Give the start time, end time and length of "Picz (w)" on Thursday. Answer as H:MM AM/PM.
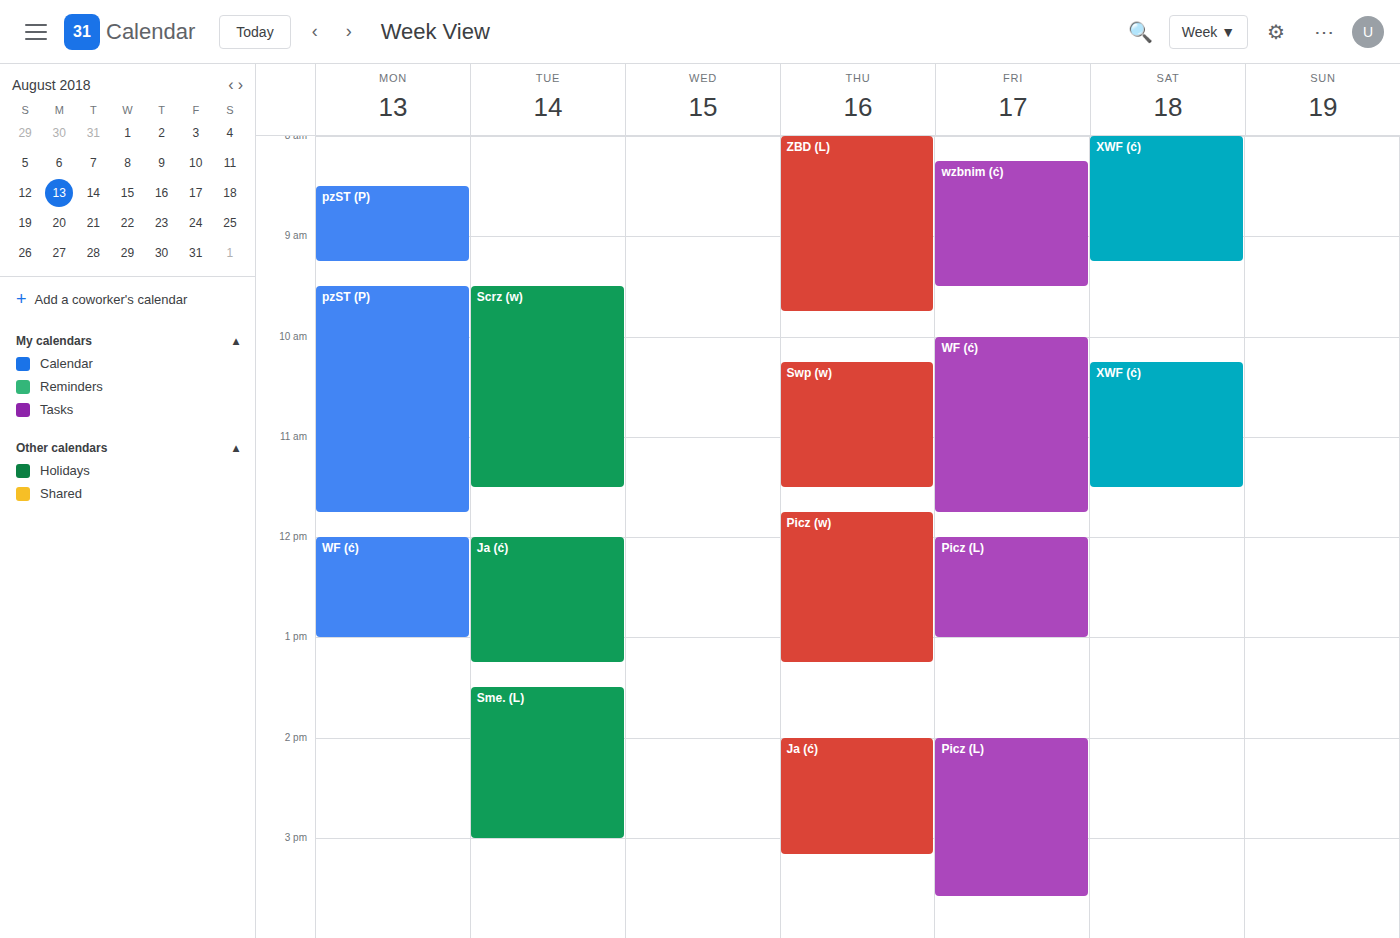
11:45 AM to 1:15 PM, 1 hour 30 minutes